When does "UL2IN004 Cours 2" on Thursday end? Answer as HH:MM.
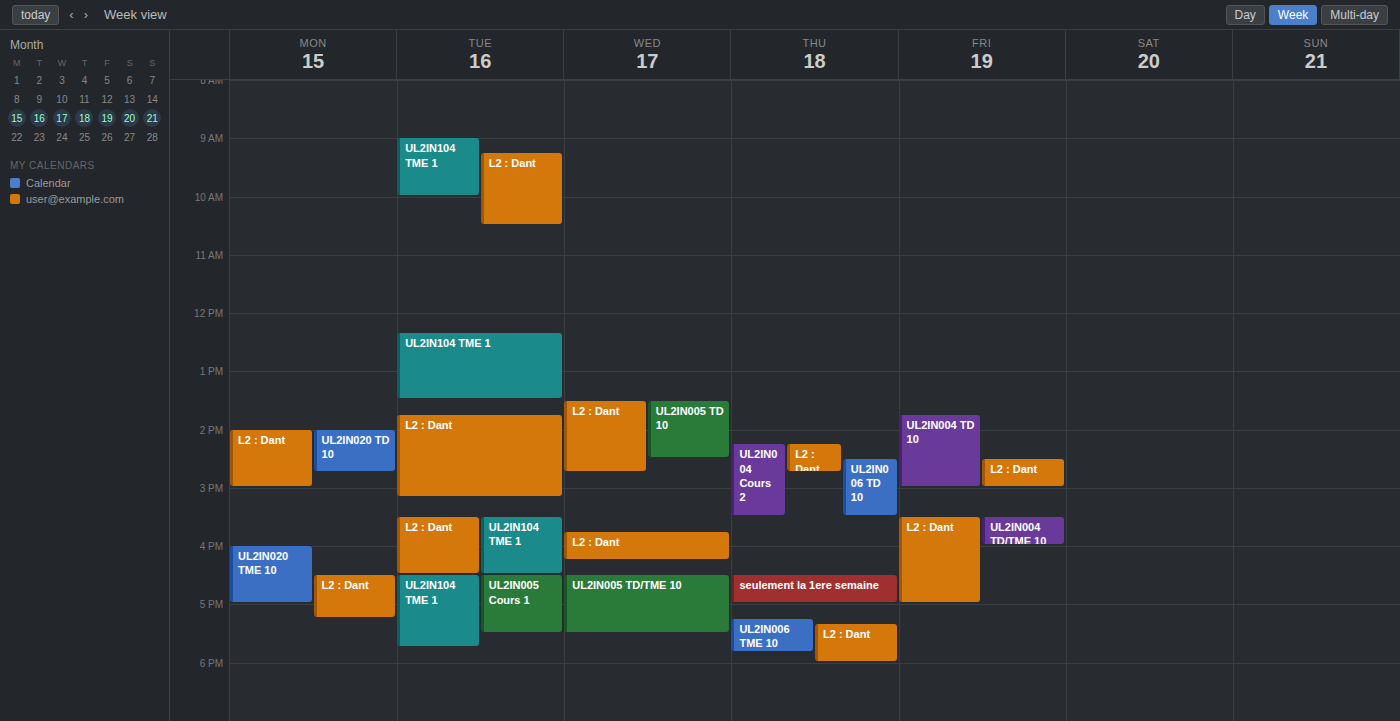
15:30